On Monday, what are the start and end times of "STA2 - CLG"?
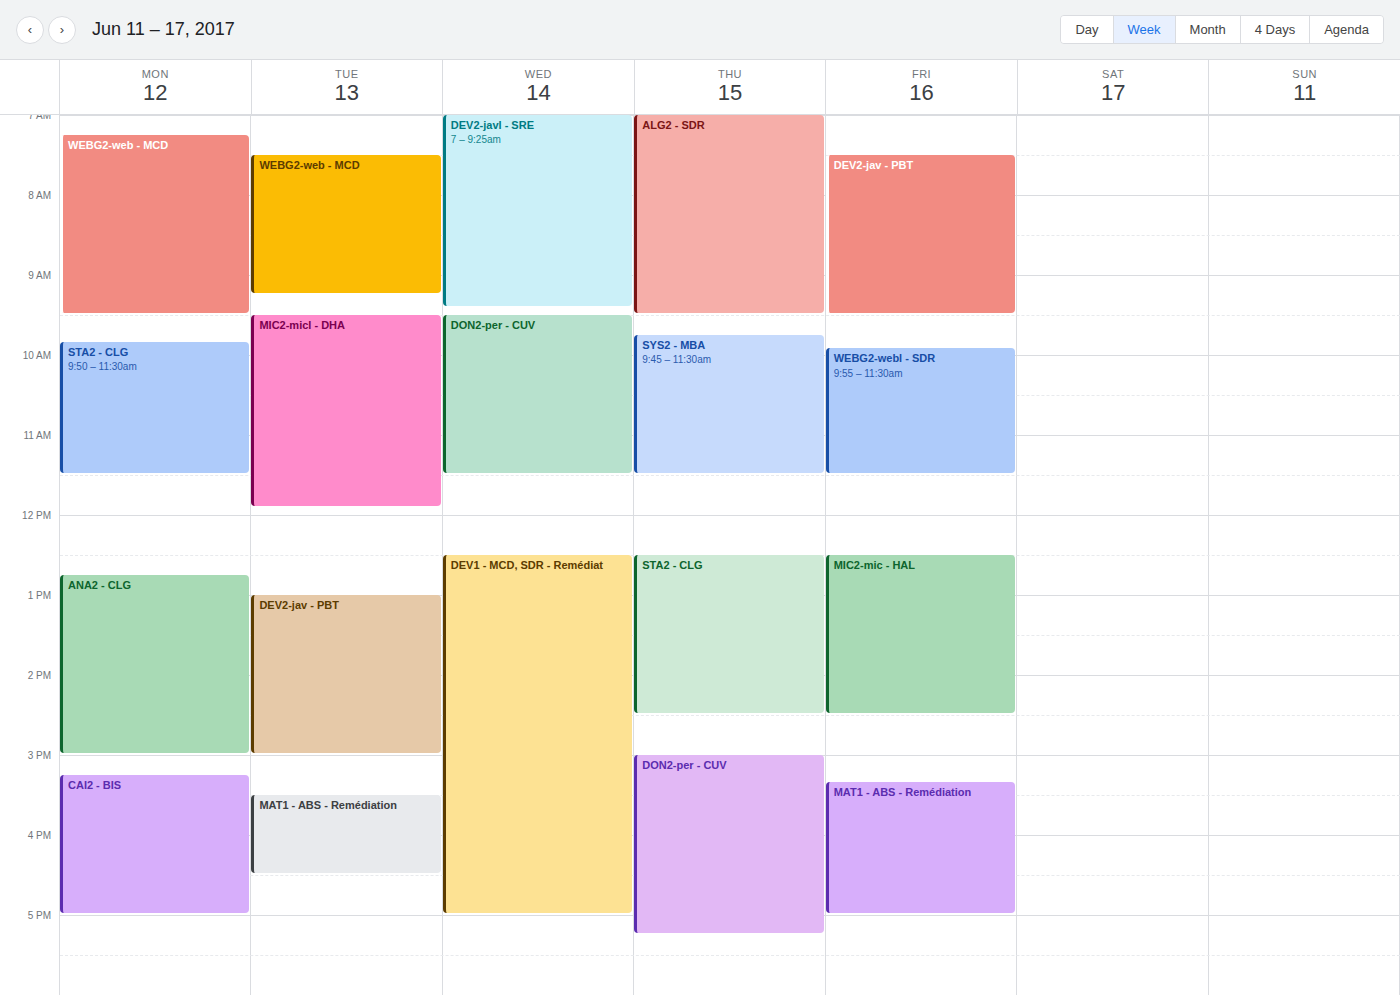
09:50 to 11:30